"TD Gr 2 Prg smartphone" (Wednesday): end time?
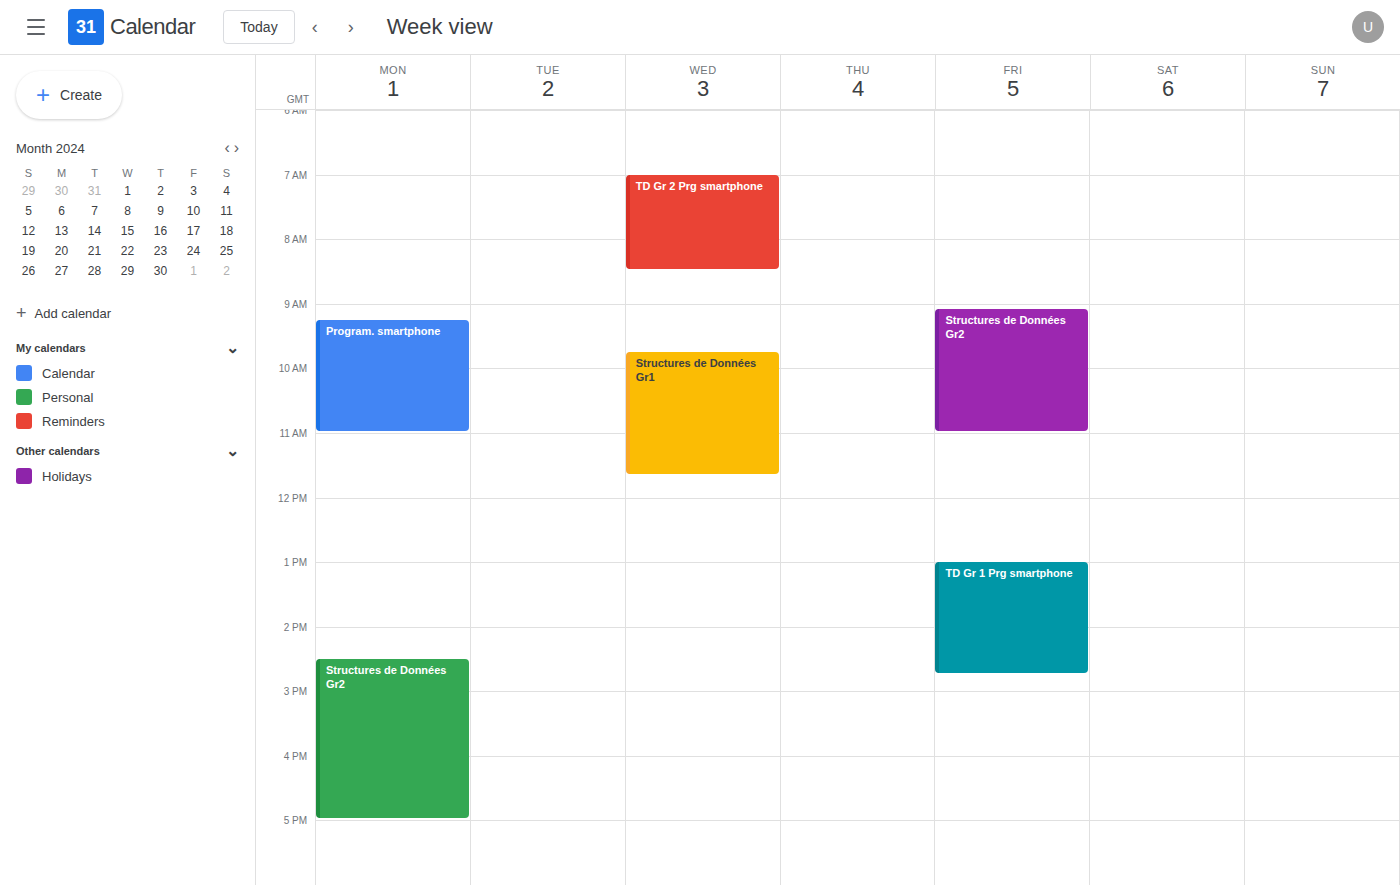
08:30